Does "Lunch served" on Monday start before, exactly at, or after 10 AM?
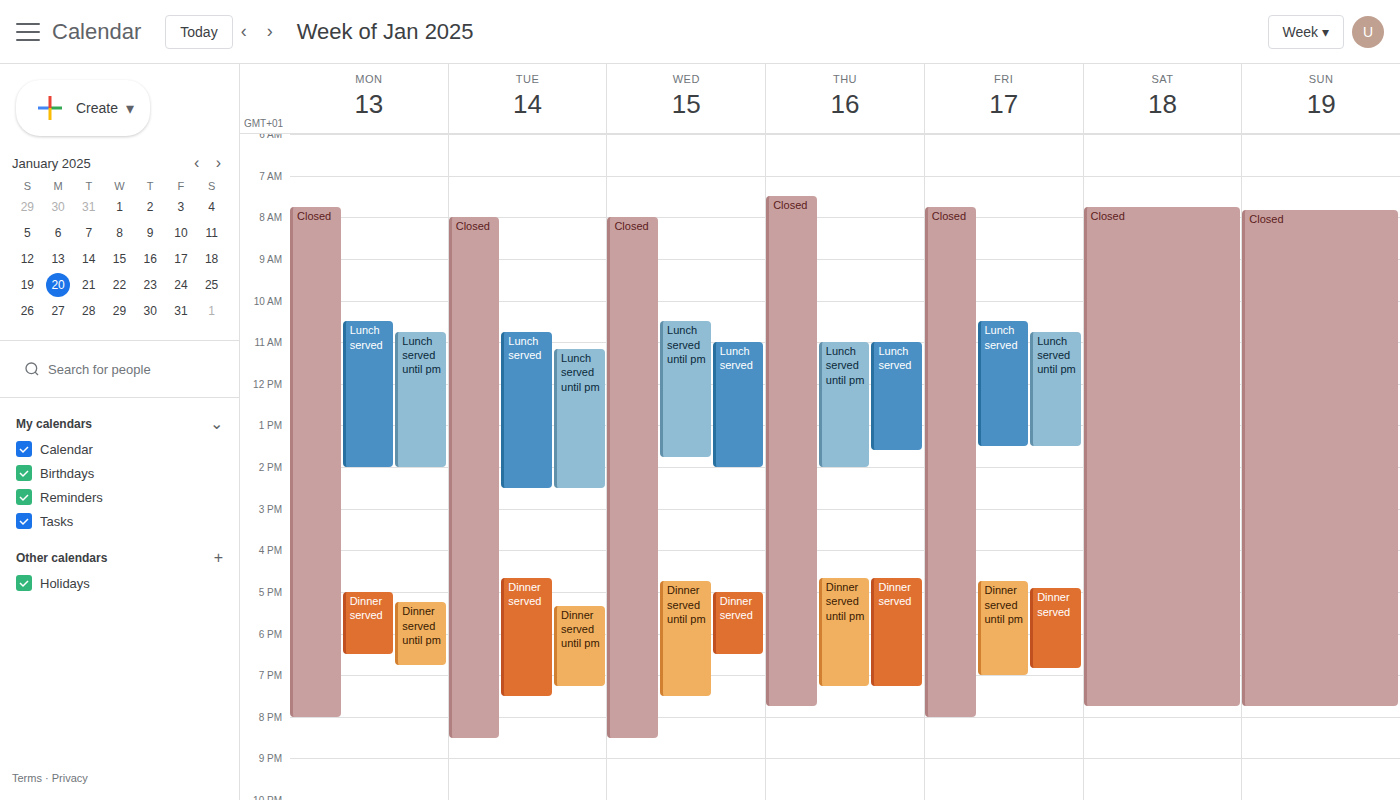
10:30 AM -- after 10 AM, 30 minutes below the 10 AM line.